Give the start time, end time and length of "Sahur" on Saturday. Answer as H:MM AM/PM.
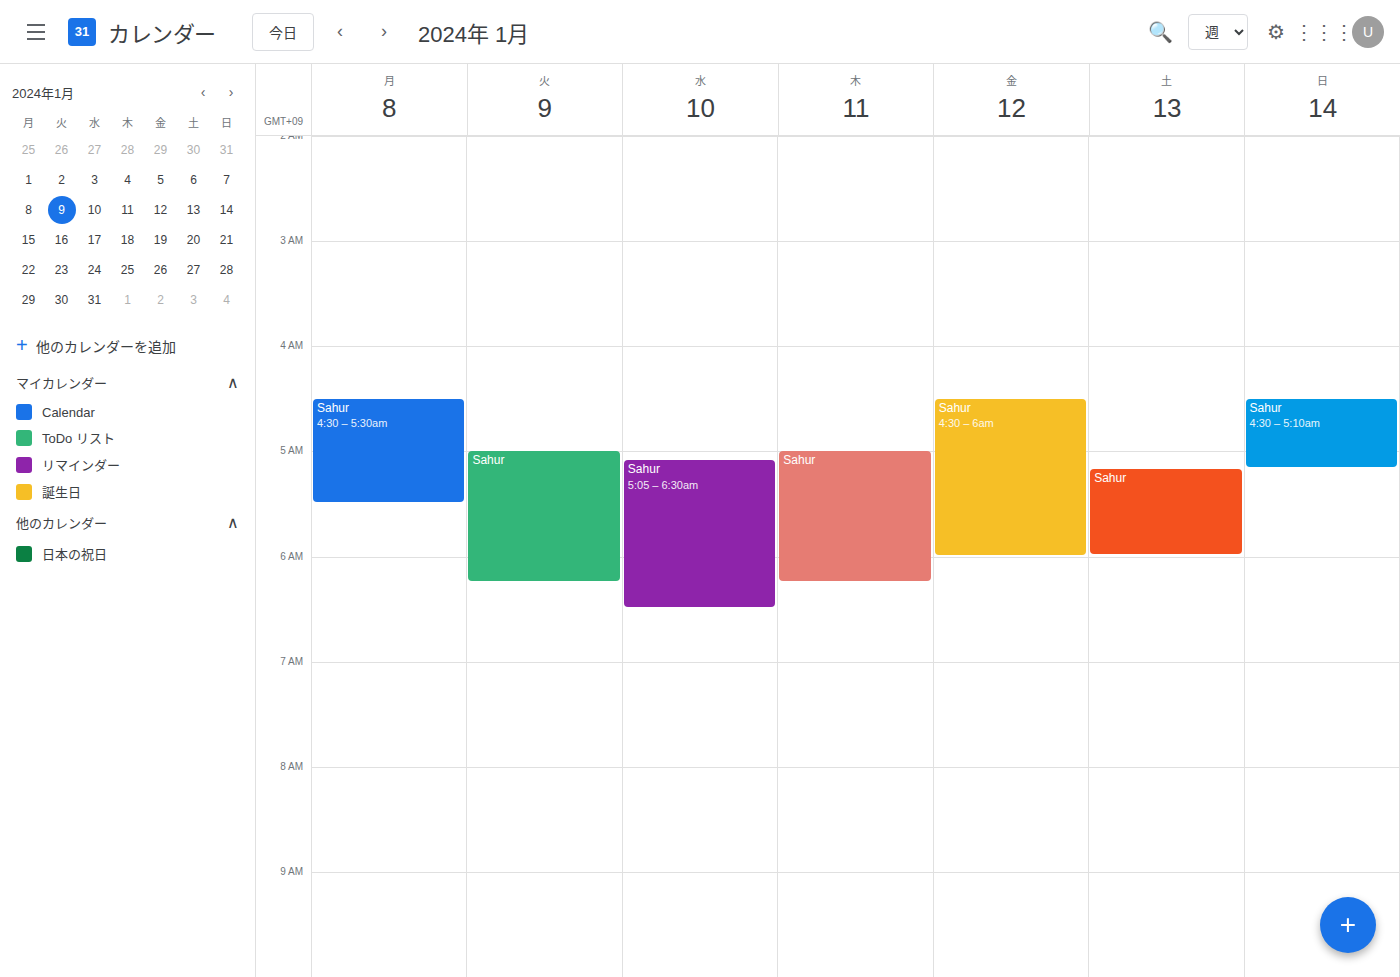
5:10 AM to 6:00 AM, 50 minutes